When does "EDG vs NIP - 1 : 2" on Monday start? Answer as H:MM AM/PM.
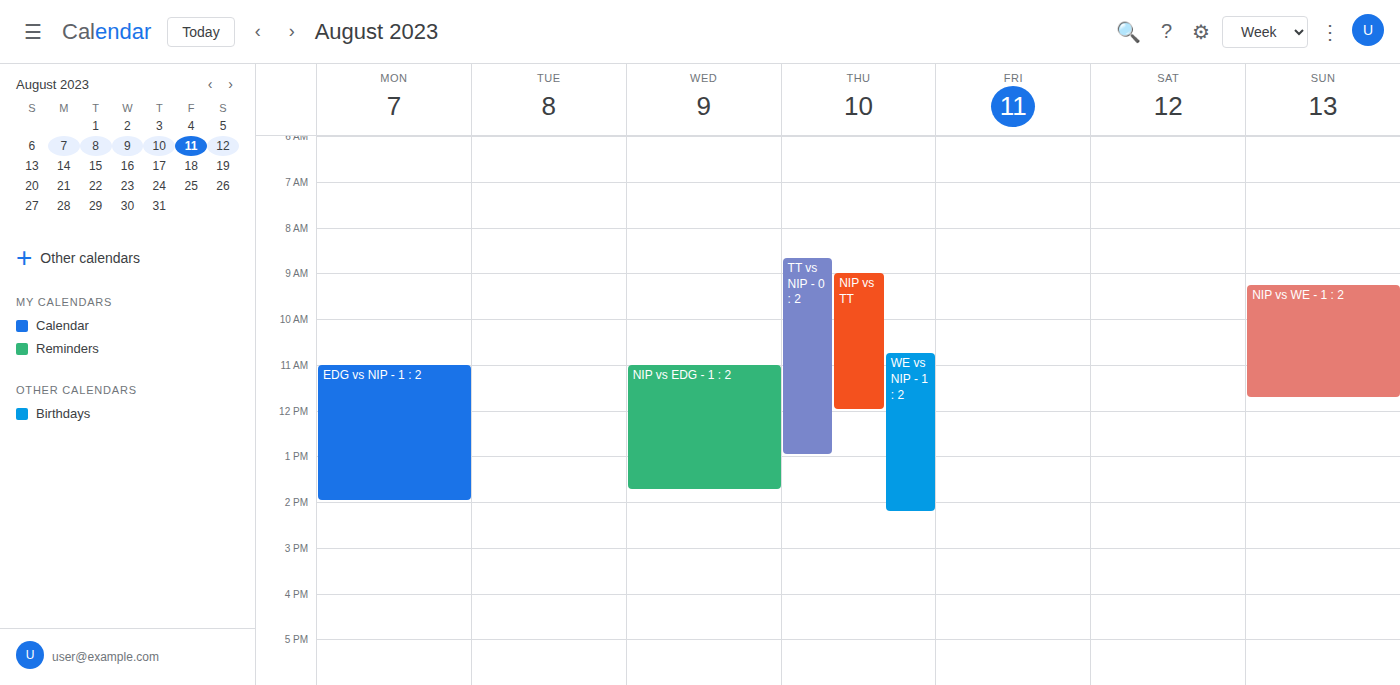
11:00 AM